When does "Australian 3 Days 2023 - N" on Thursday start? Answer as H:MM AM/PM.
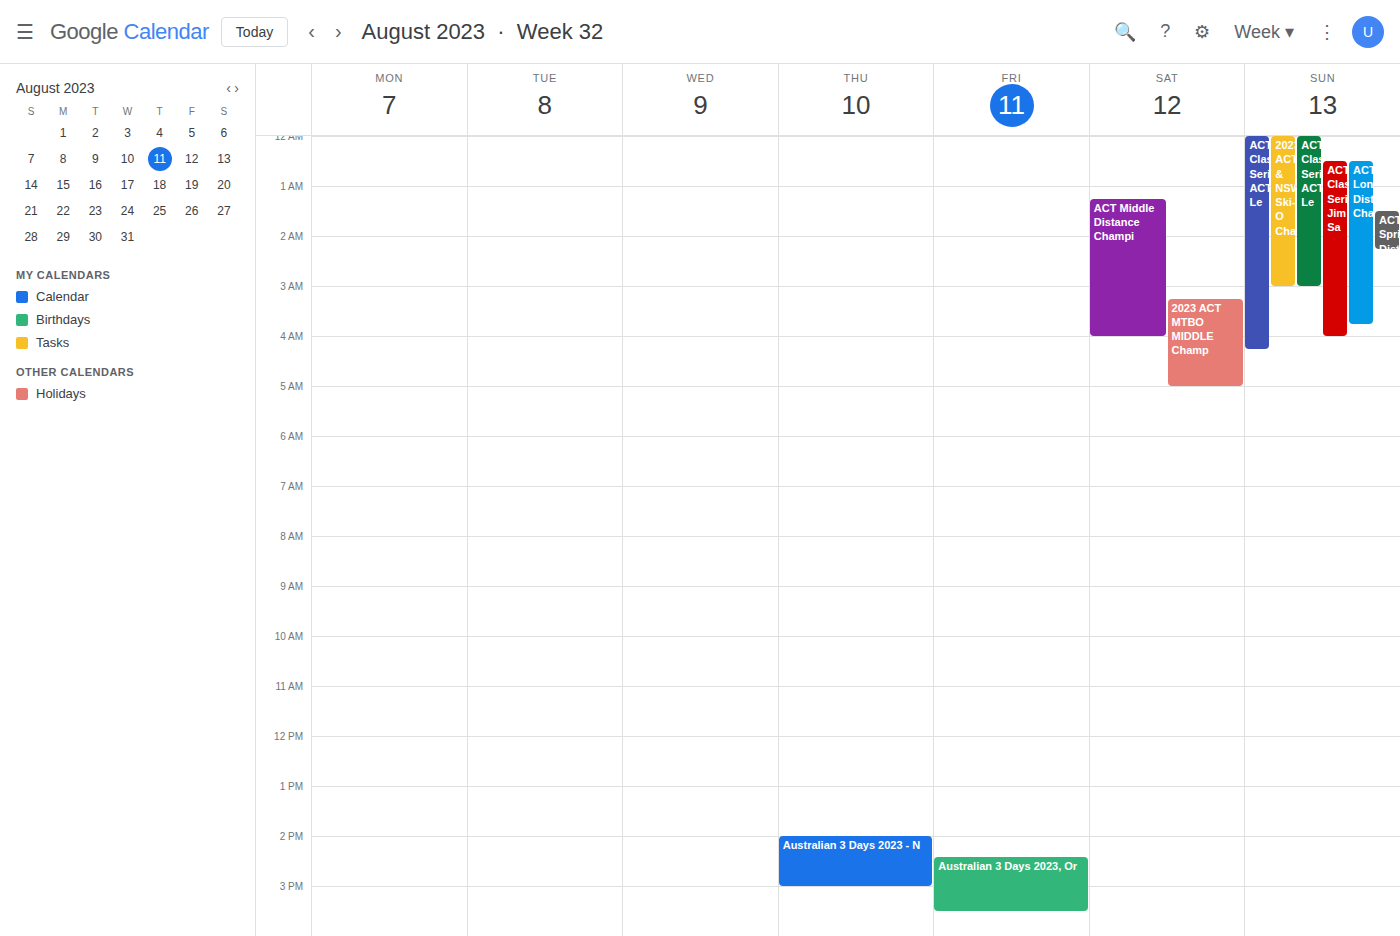
2:00 PM